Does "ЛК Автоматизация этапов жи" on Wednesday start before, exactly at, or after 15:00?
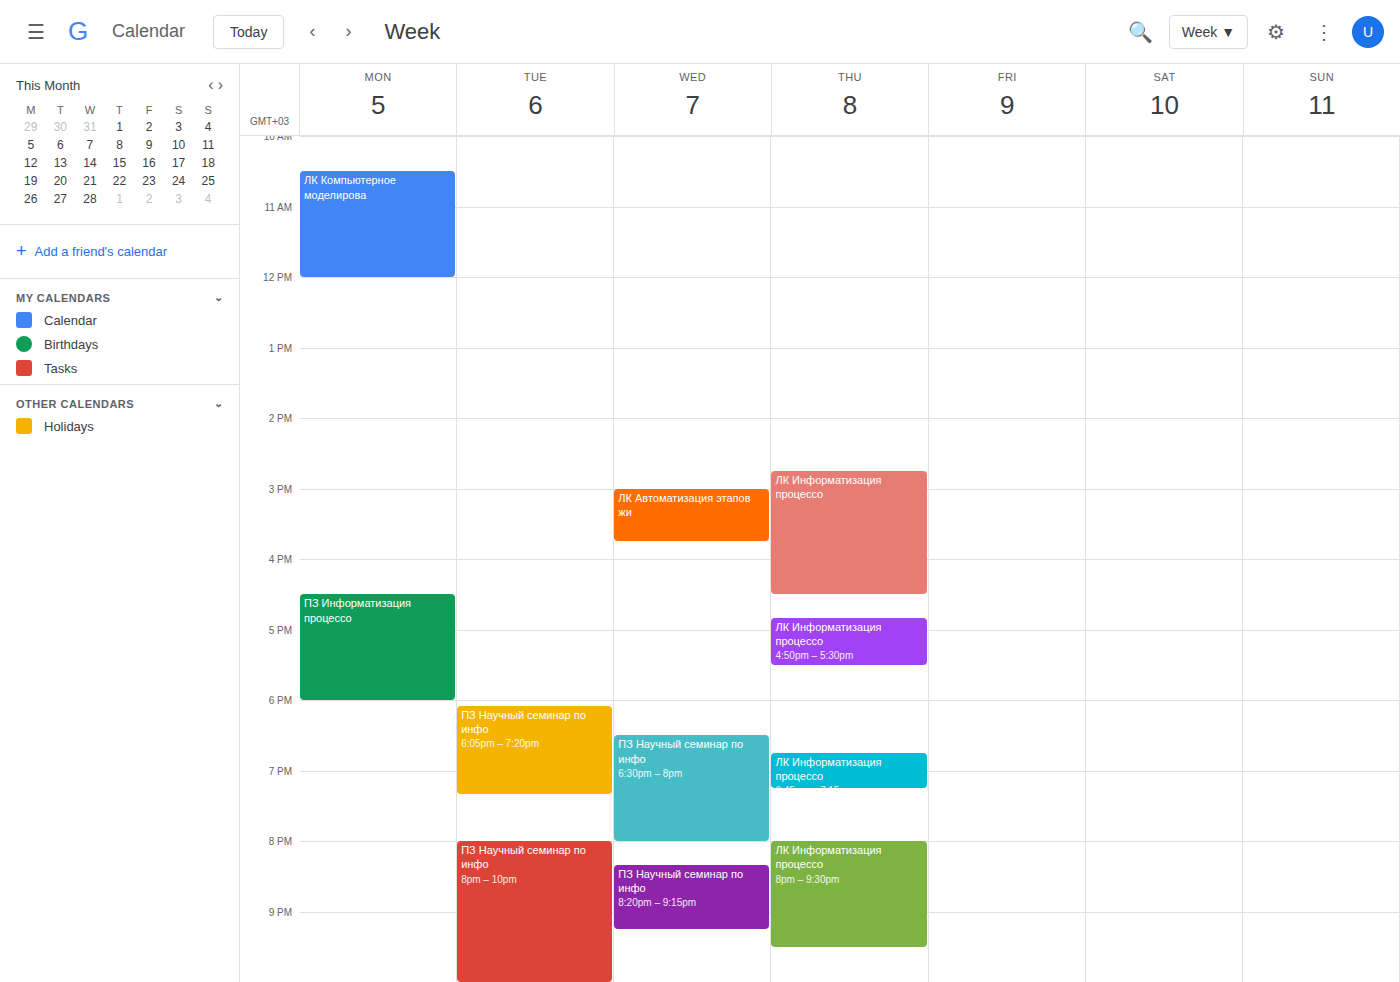
15:00 -- exactly at 15:00, on the 15:00 line.